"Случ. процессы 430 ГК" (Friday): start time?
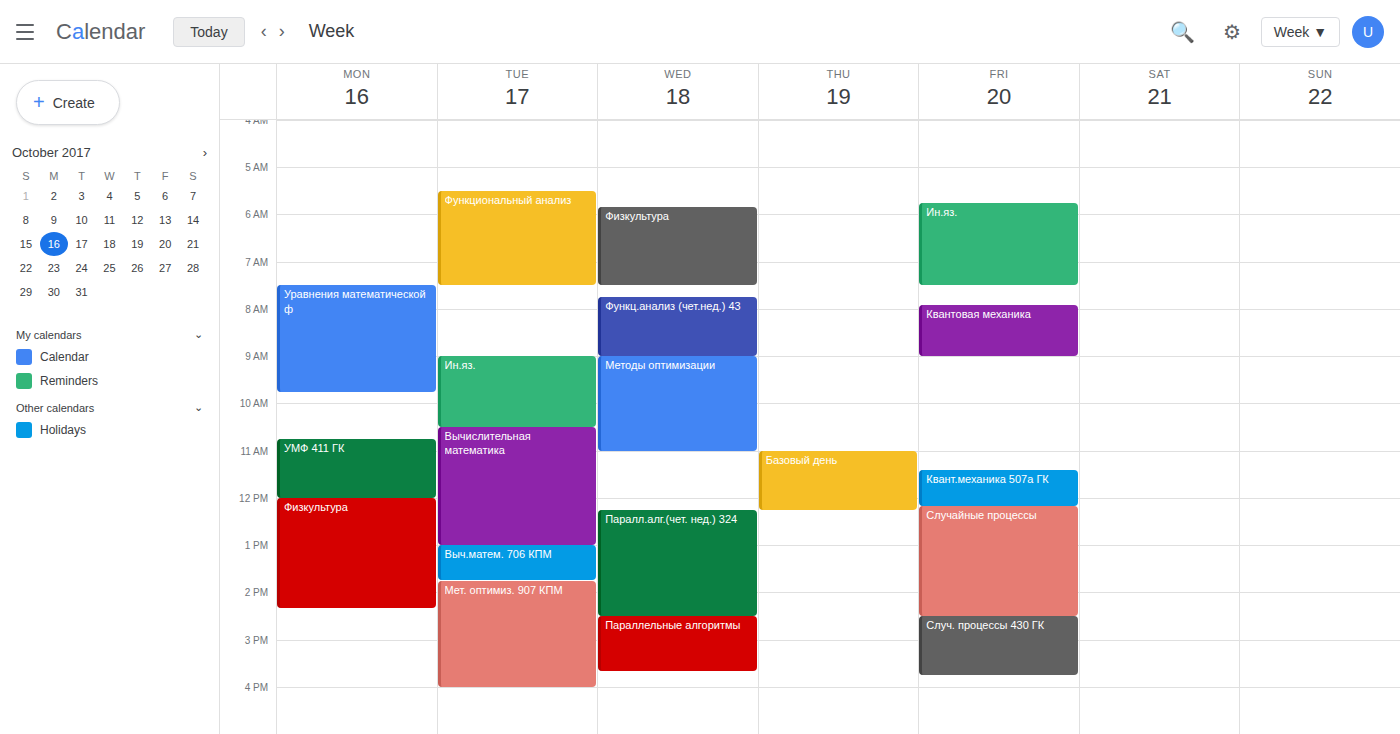
2:30 PM